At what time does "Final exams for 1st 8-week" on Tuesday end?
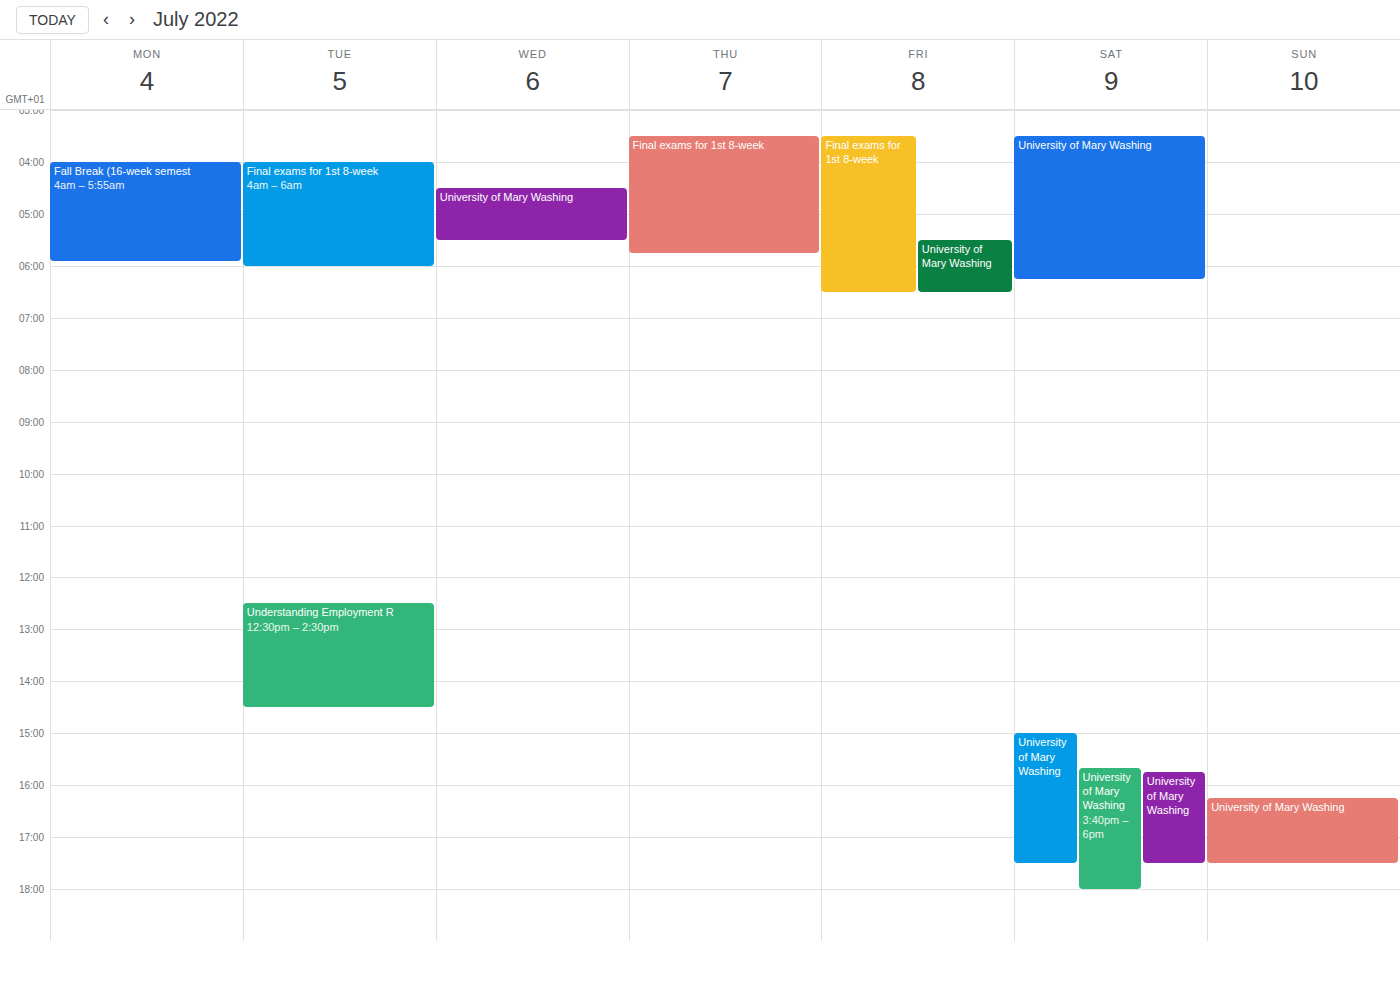
6:00 AM